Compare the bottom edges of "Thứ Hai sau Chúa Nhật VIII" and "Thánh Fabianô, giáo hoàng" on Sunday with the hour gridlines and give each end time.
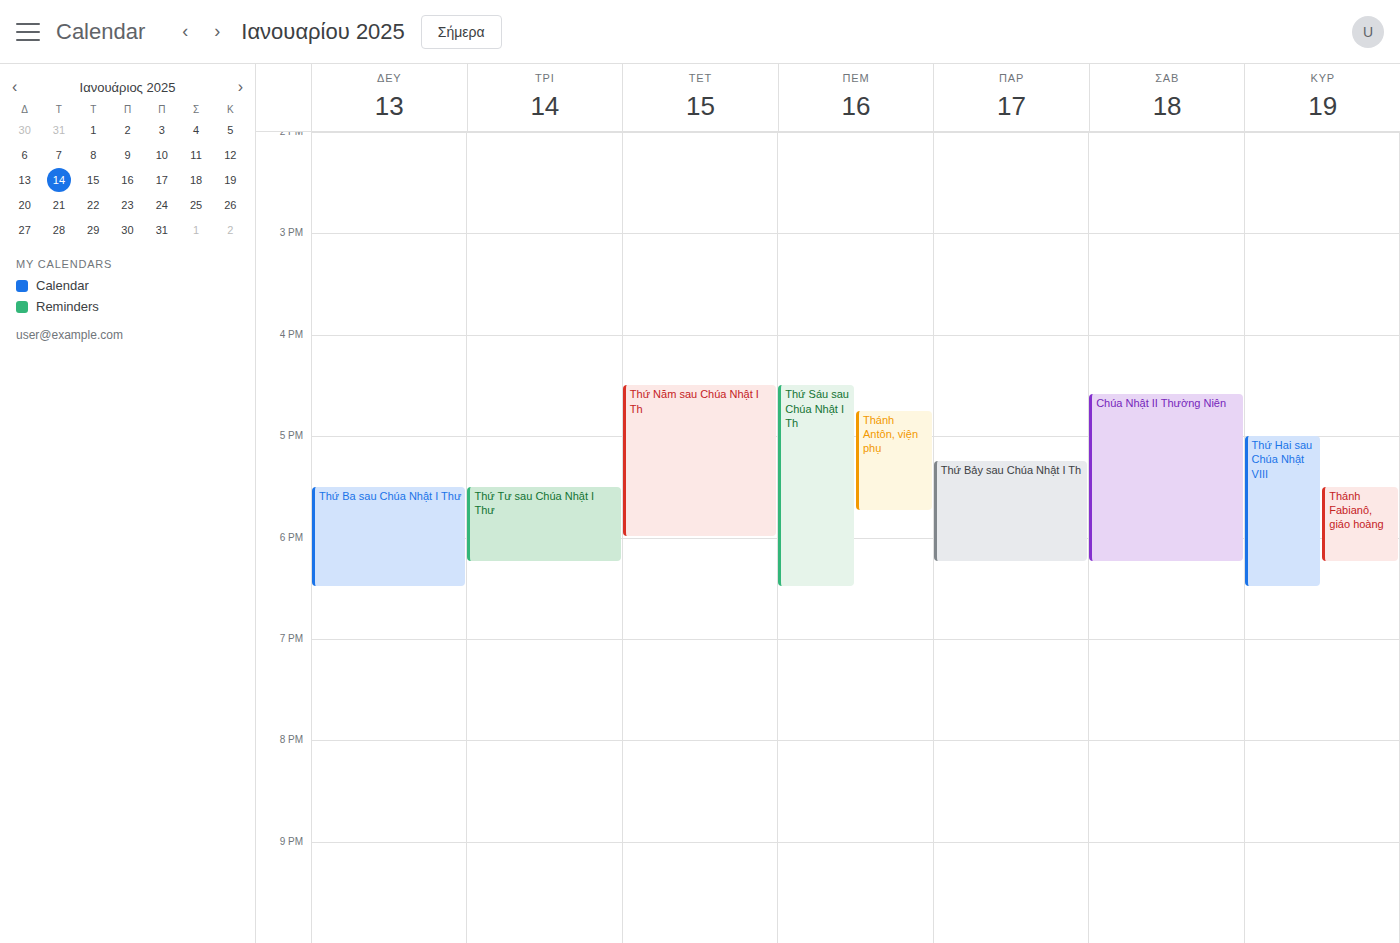
"Thứ Hai sau Chúa Nhật VIII": 6:30 PM, halfway between the 6 PM and 7 PM lines. "Thánh Fabianô, giáo hoàng": 6:15 PM, neither: a quarter of the way from the 6 PM line to the 7 PM line.